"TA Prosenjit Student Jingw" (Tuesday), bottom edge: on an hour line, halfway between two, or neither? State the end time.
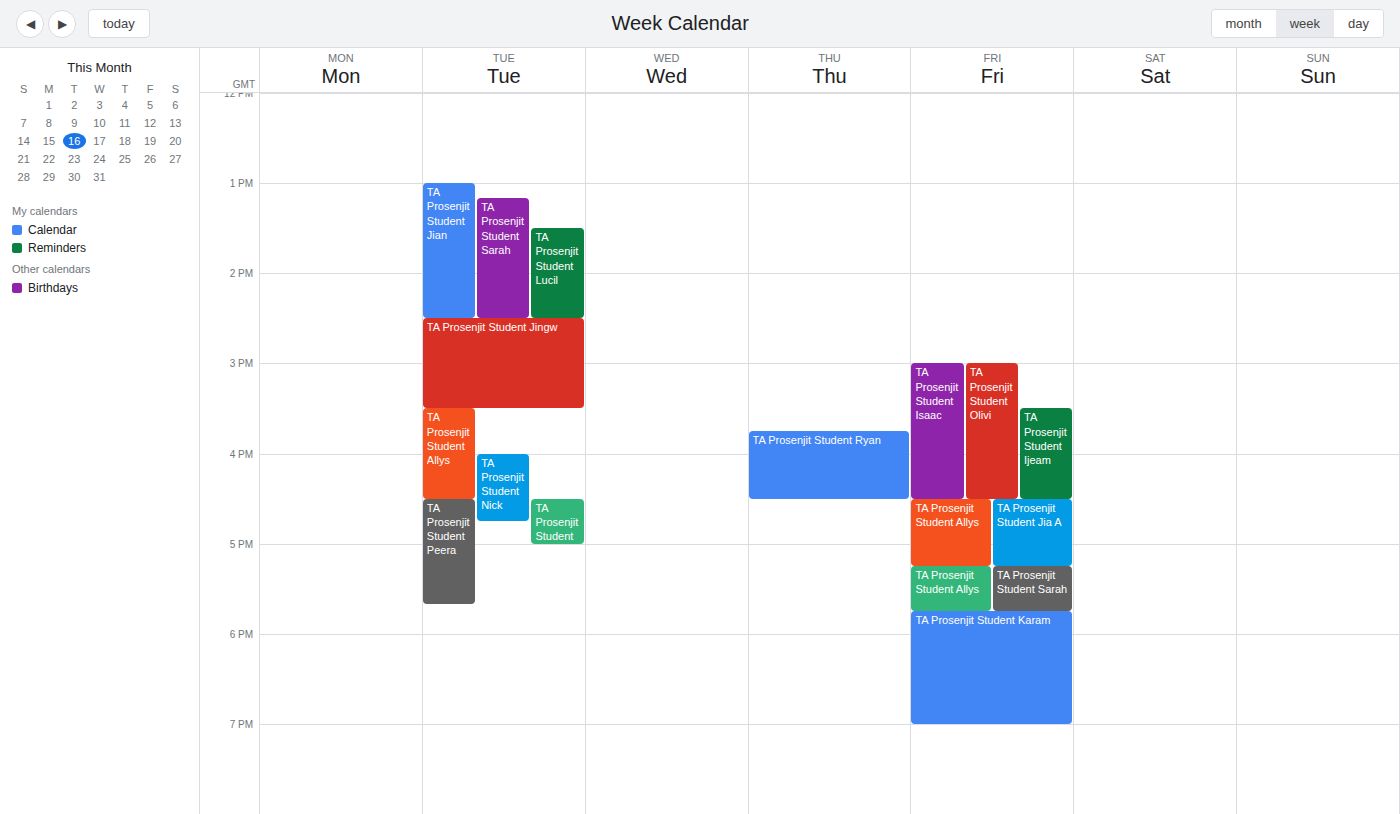
3:30 PM -- halfway between the 3 PM and 4 PM lines.